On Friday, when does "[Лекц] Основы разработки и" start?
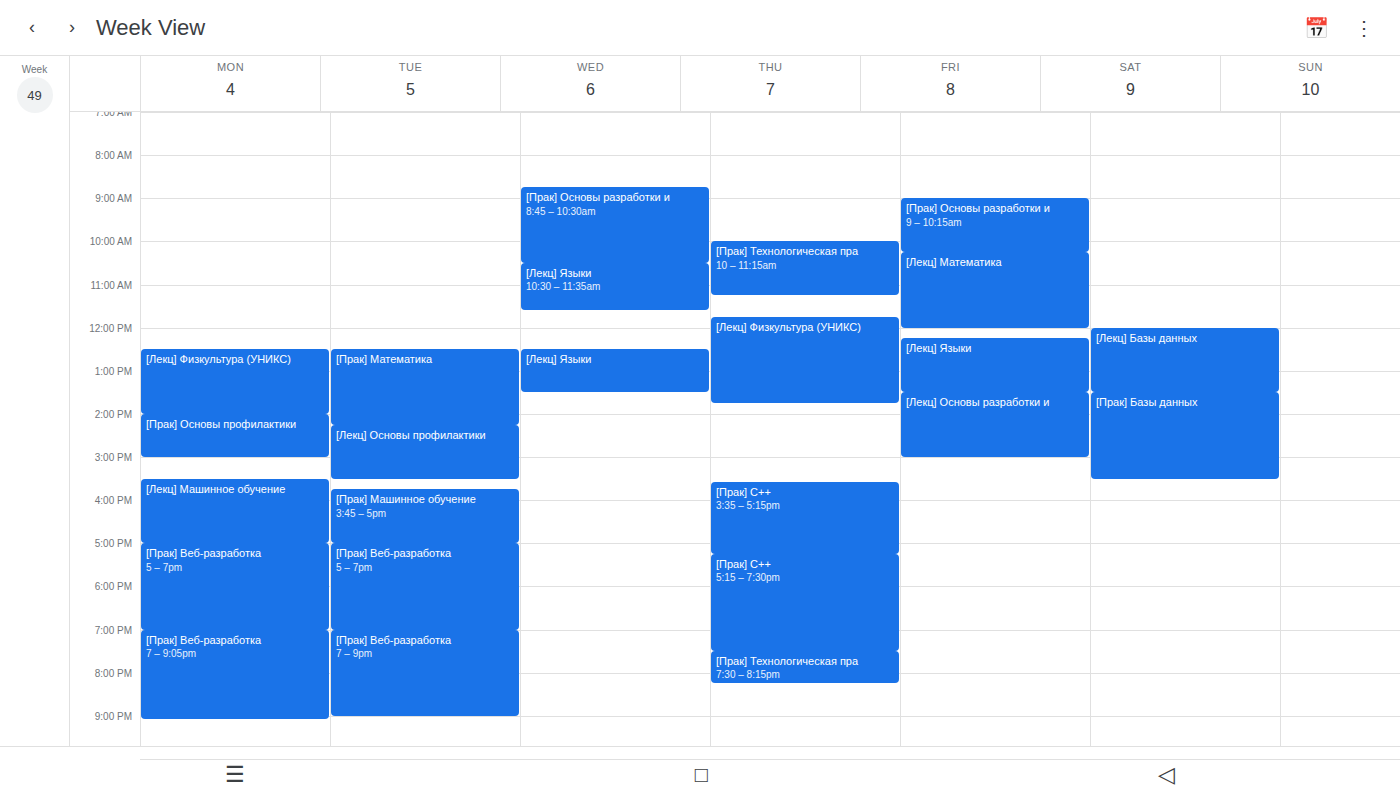
1:30 PM